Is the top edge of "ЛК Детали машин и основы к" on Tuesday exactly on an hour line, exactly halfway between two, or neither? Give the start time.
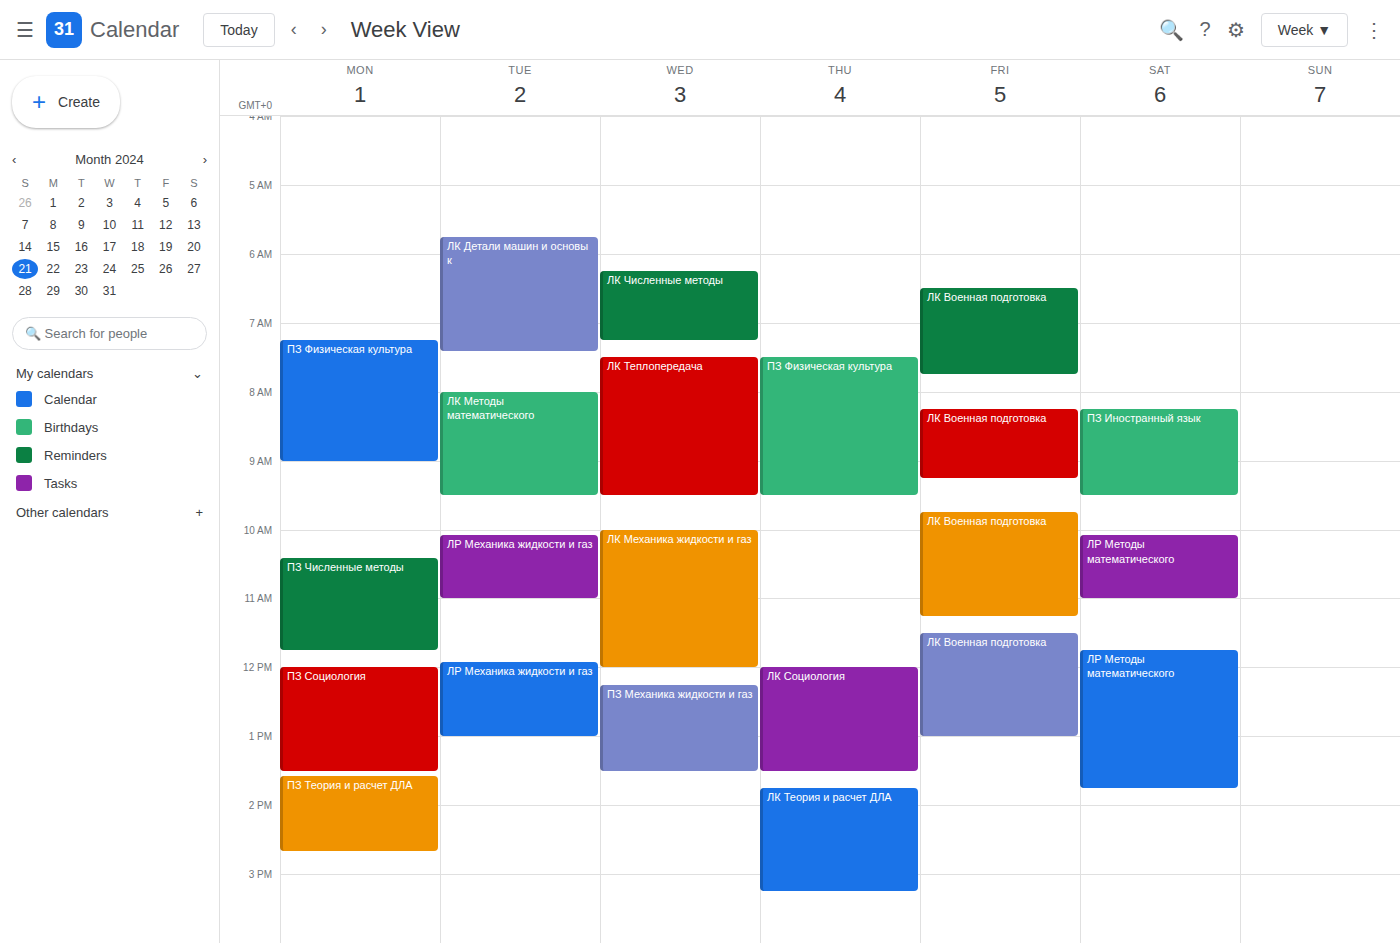
05:45 -- neither: three quarters of the way from the 05:00 line to the 06:00 line.